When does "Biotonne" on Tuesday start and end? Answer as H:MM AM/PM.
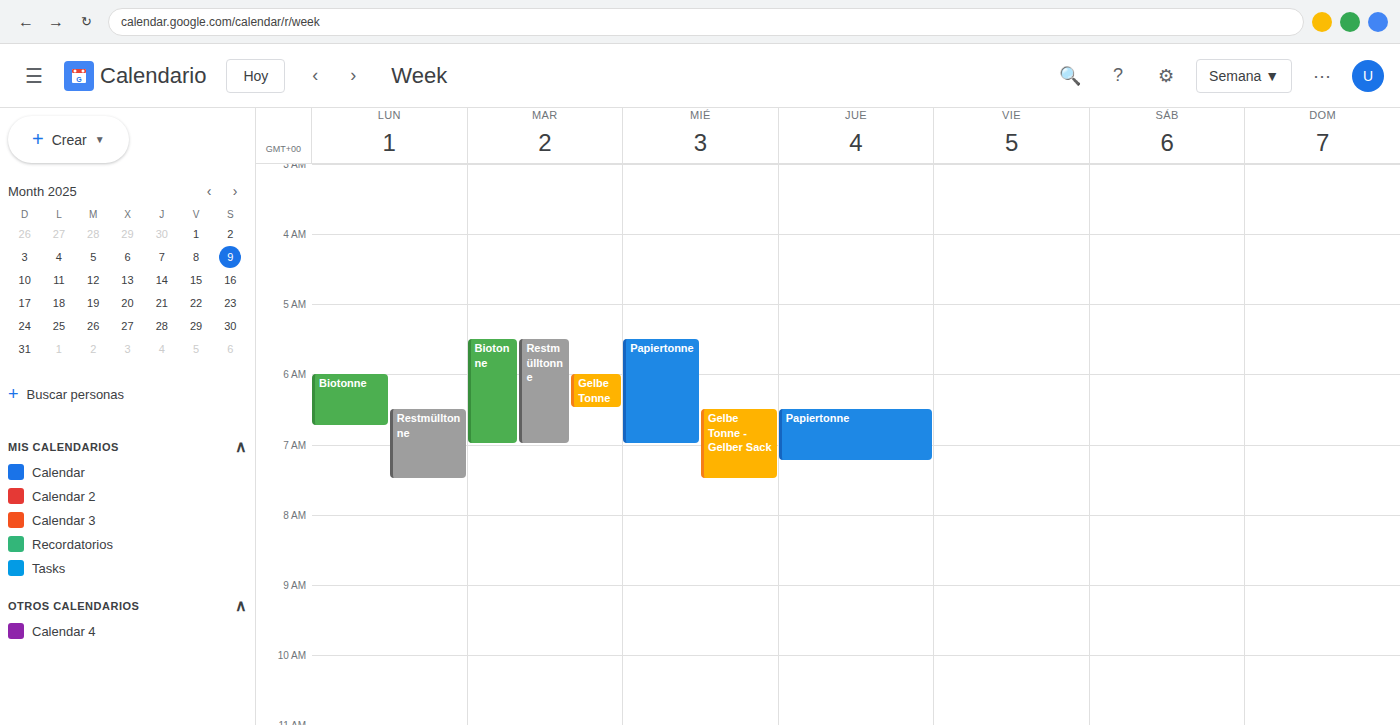
5:30 AM to 7:00 AM